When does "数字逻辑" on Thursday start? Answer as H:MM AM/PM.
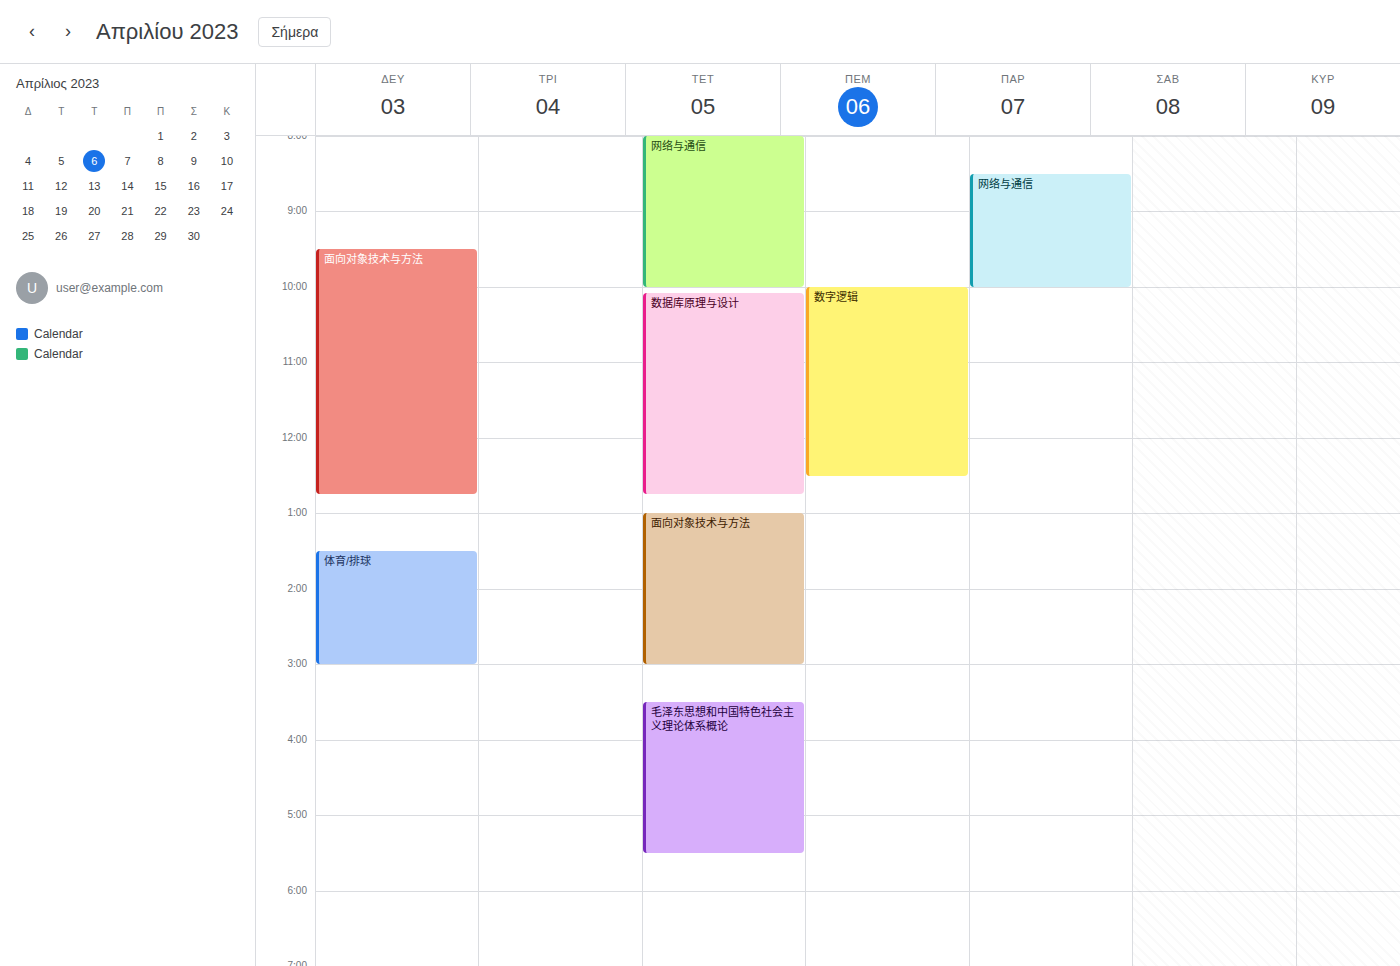
10:00 AM